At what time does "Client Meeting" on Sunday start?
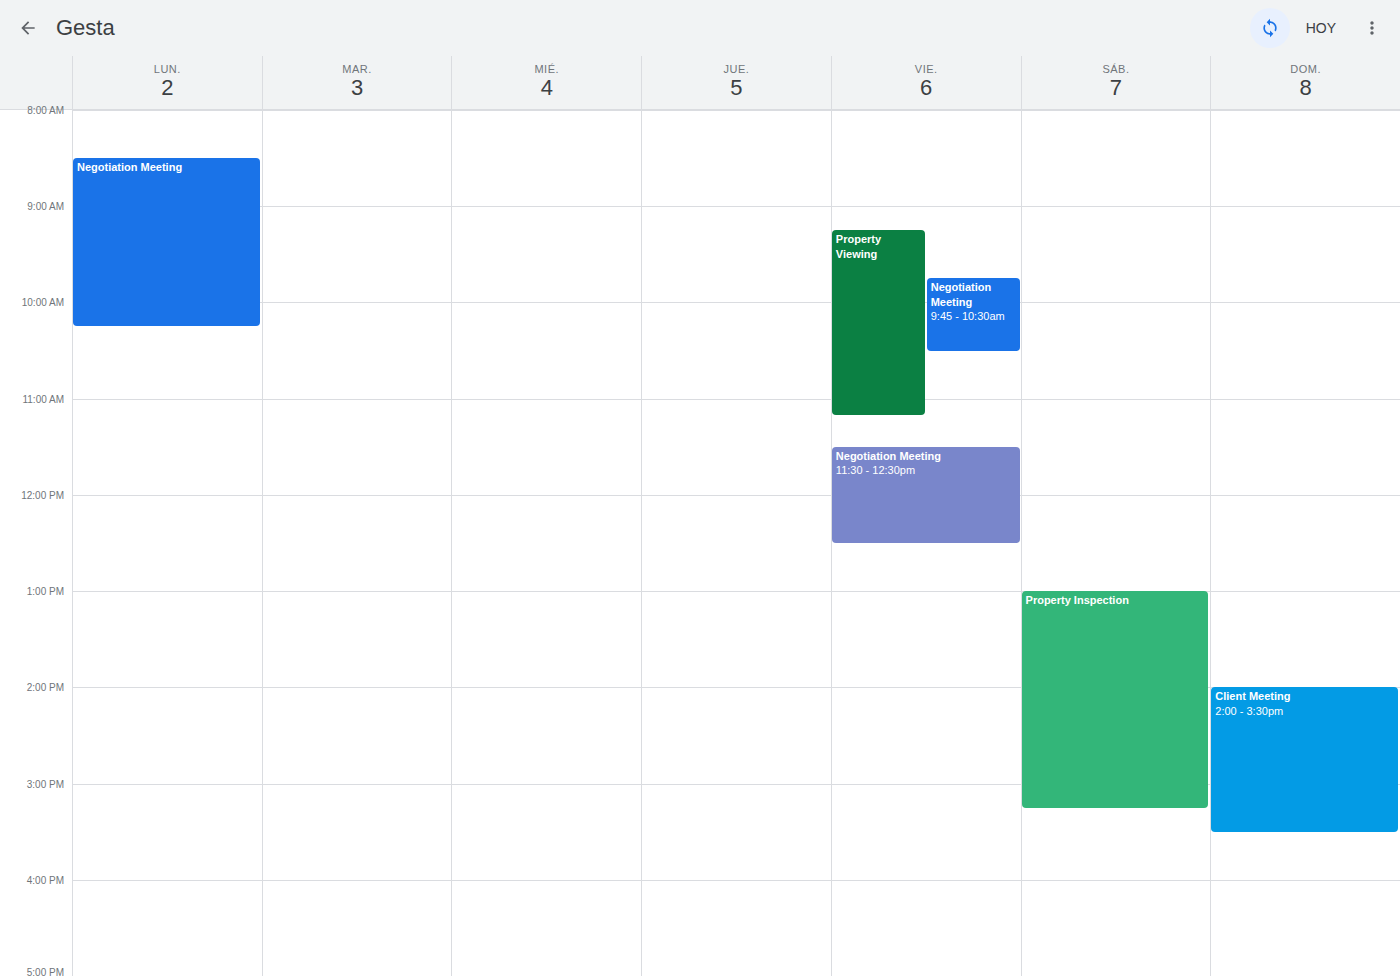
2:00 PM